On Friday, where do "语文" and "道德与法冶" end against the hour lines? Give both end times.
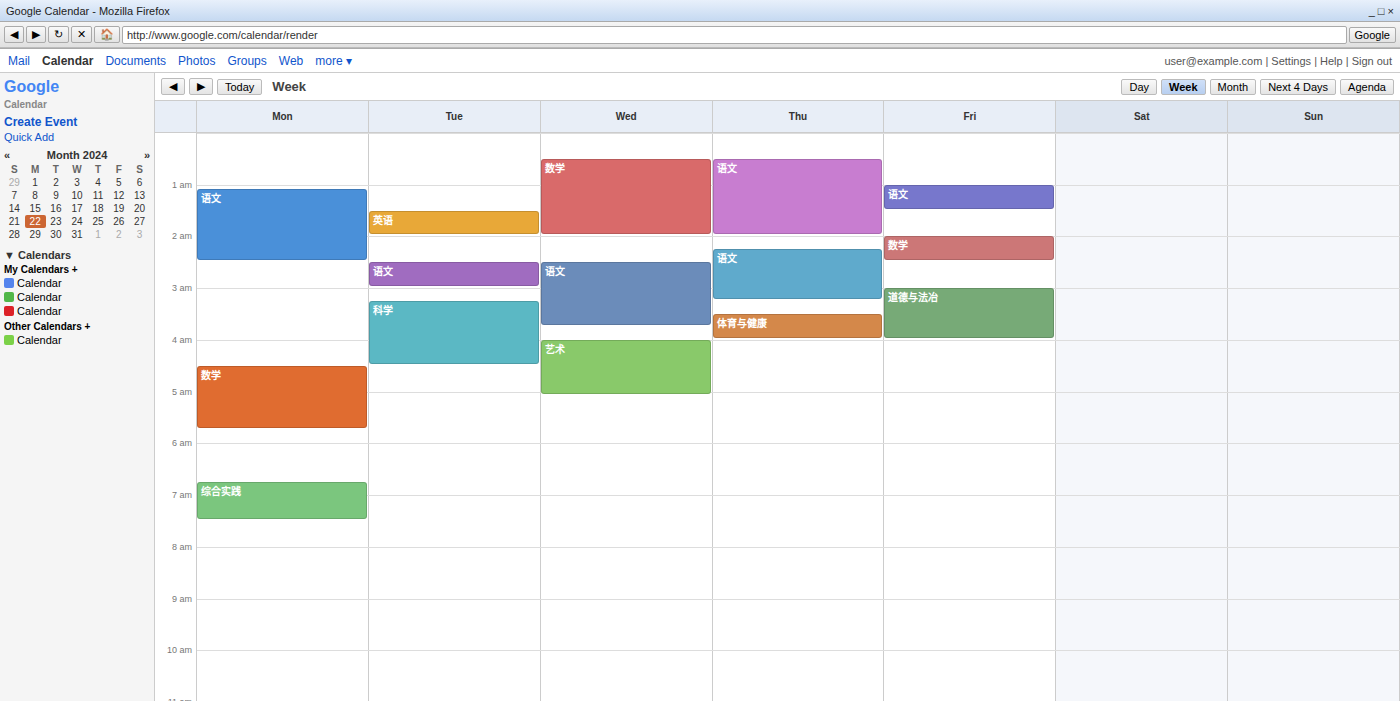
"语文": 1:30 AM, halfway between the 1 AM and 2 AM lines. "道德与法冶": 4:00 AM, exactly on the 4 AM line.